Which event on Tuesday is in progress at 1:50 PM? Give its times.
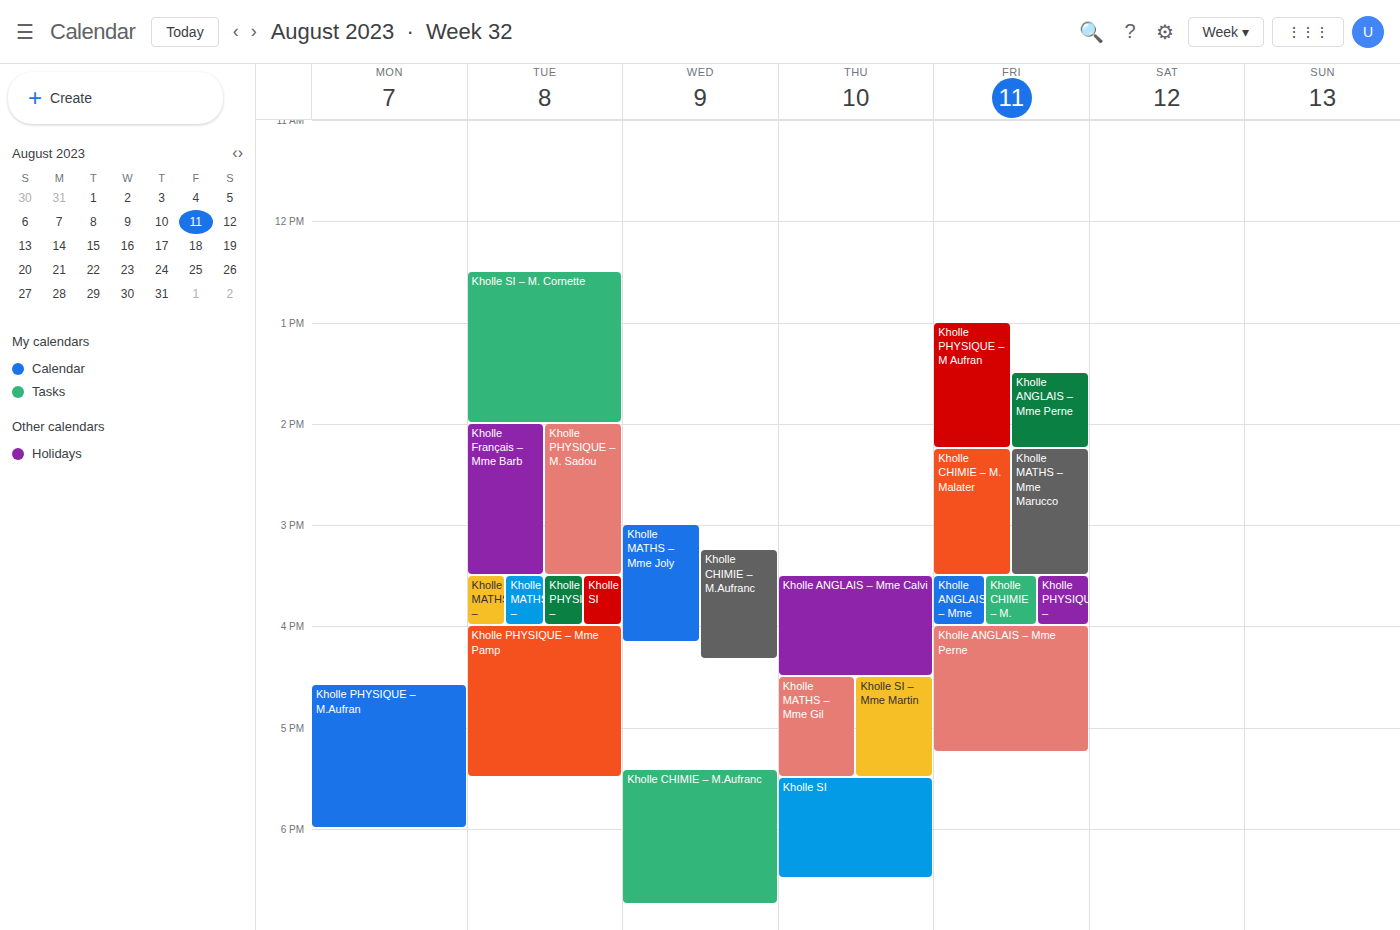
"Kholle SI – M. Cornette", 12:30 PM to 2:00 PM